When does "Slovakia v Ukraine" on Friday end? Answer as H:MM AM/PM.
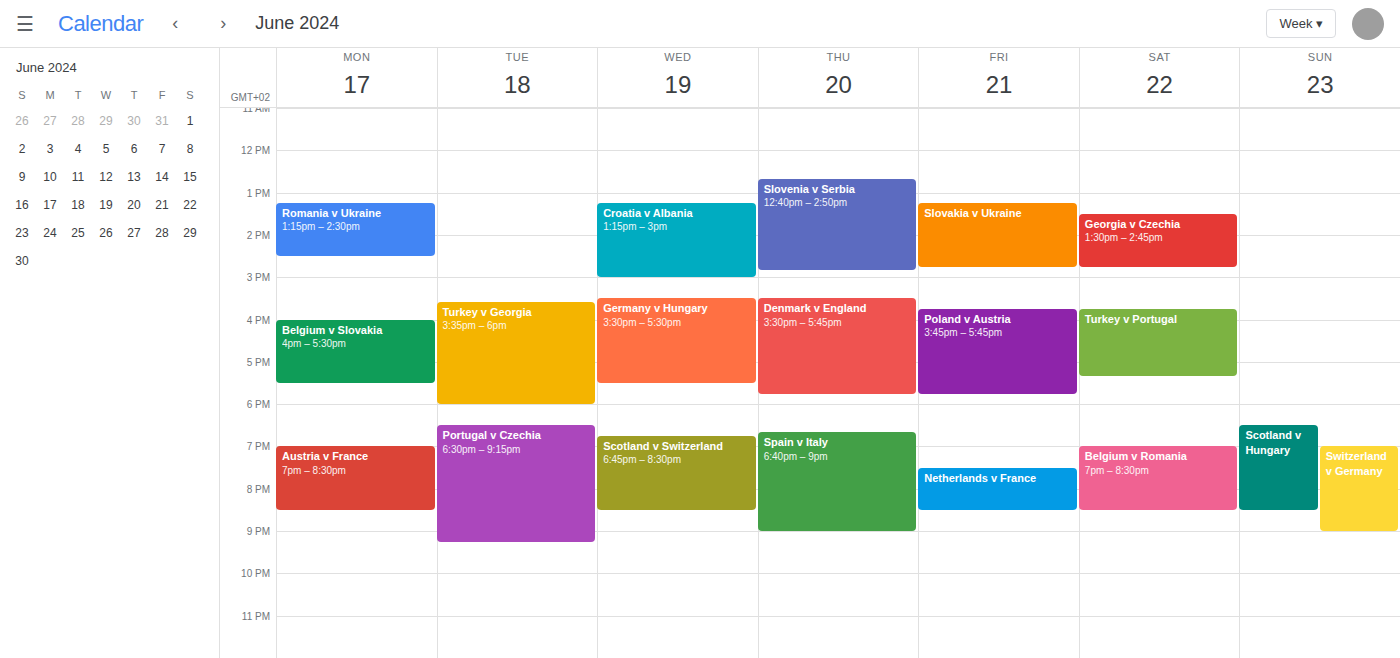
2:45 PM